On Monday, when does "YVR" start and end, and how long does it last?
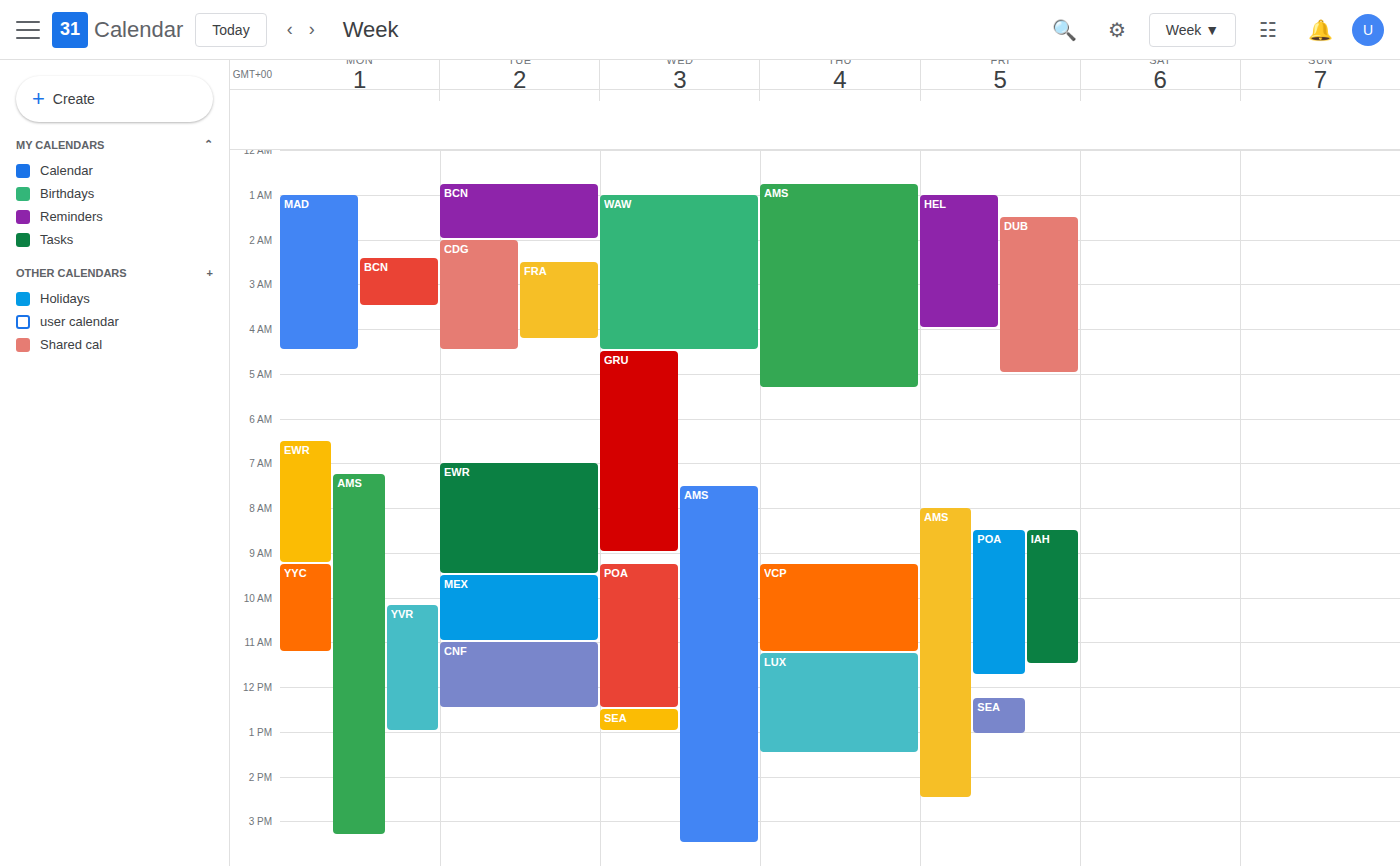
10:10 to 13:00, 2 hours 50 minutes